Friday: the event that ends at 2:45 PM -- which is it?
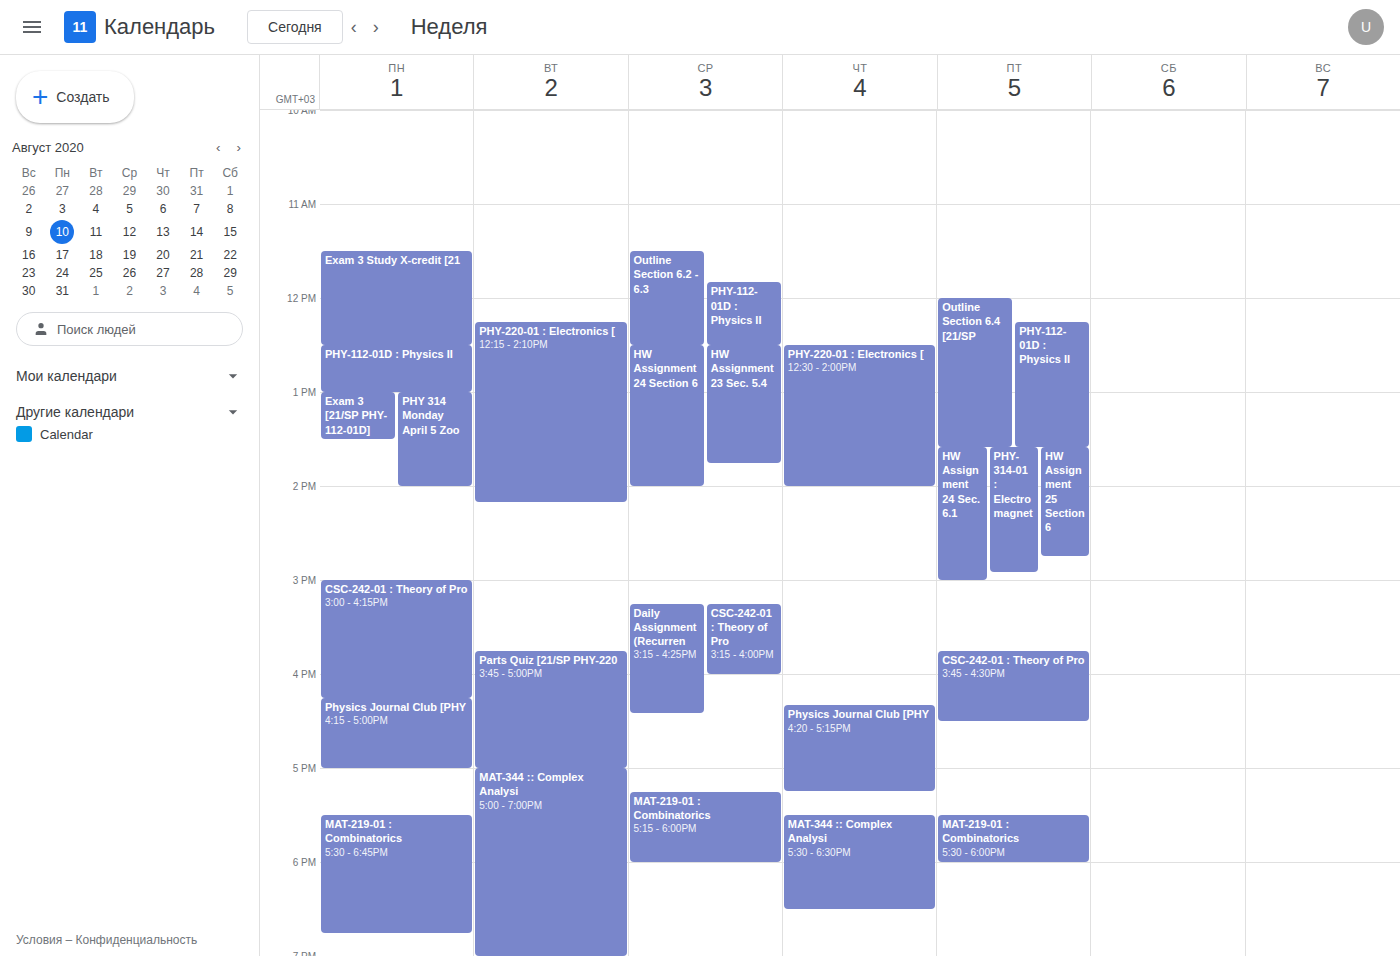
"HW Assignment 25 Section 6"